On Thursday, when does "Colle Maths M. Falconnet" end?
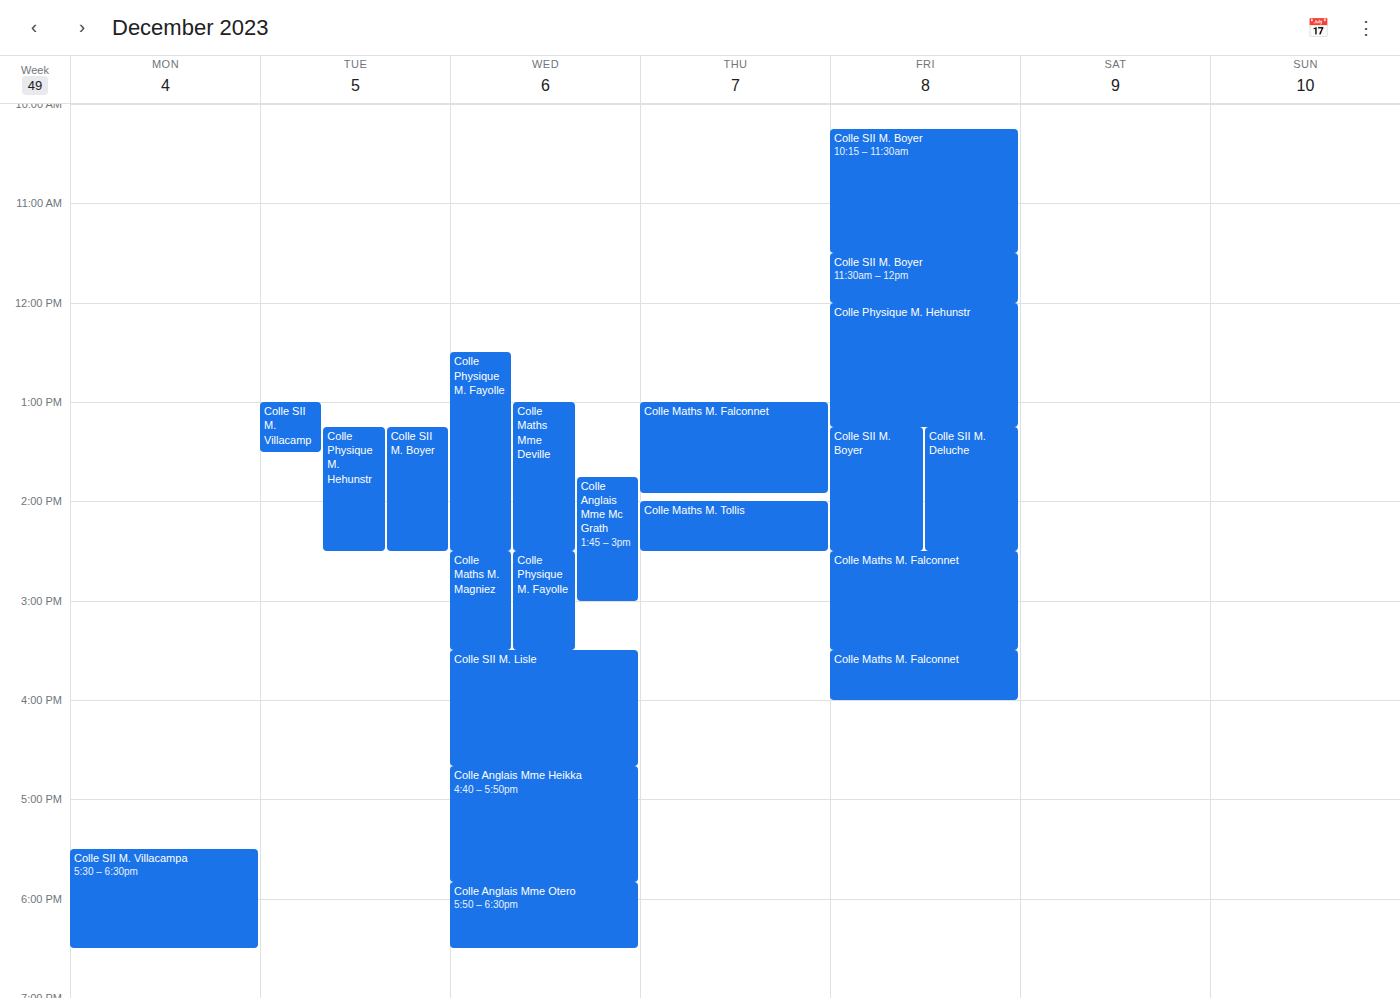
1:55 PM